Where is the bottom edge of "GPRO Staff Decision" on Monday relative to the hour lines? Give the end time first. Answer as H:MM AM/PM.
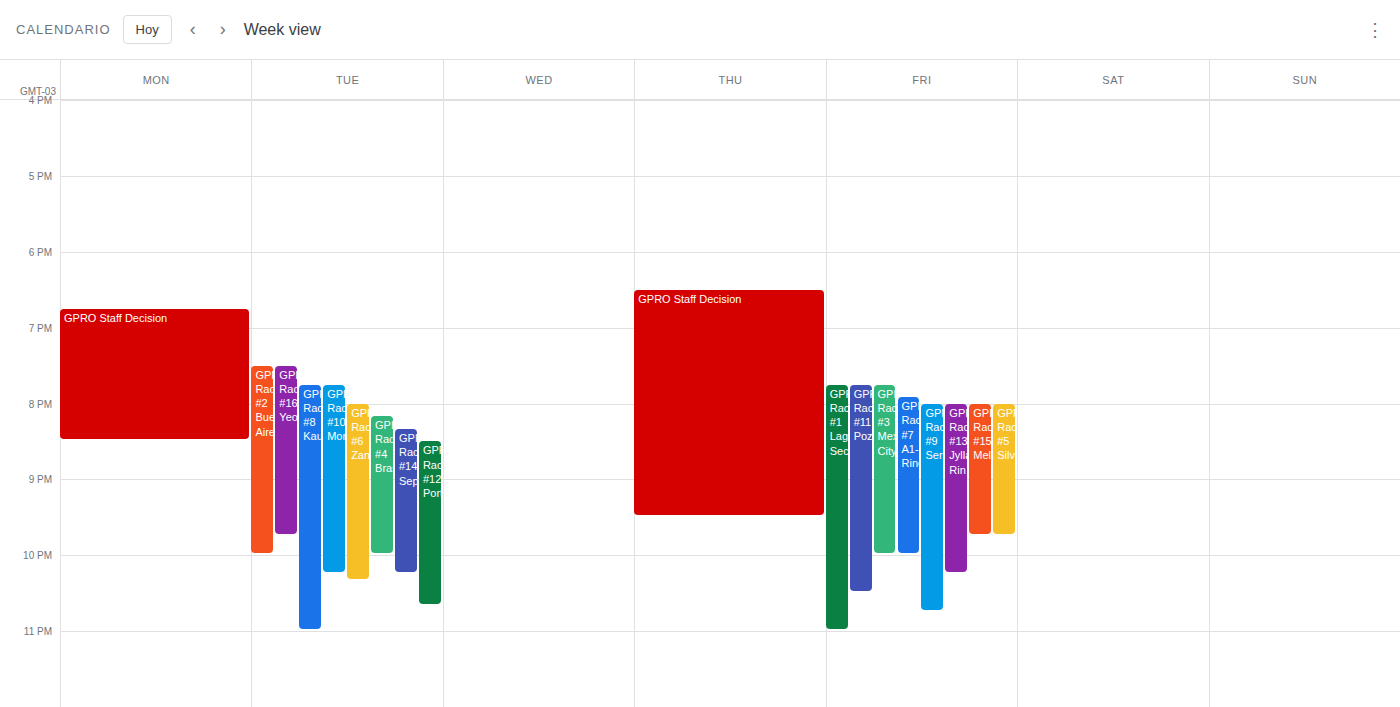
8:30 PM -- halfway between the 8 PM and 9 PM lines.